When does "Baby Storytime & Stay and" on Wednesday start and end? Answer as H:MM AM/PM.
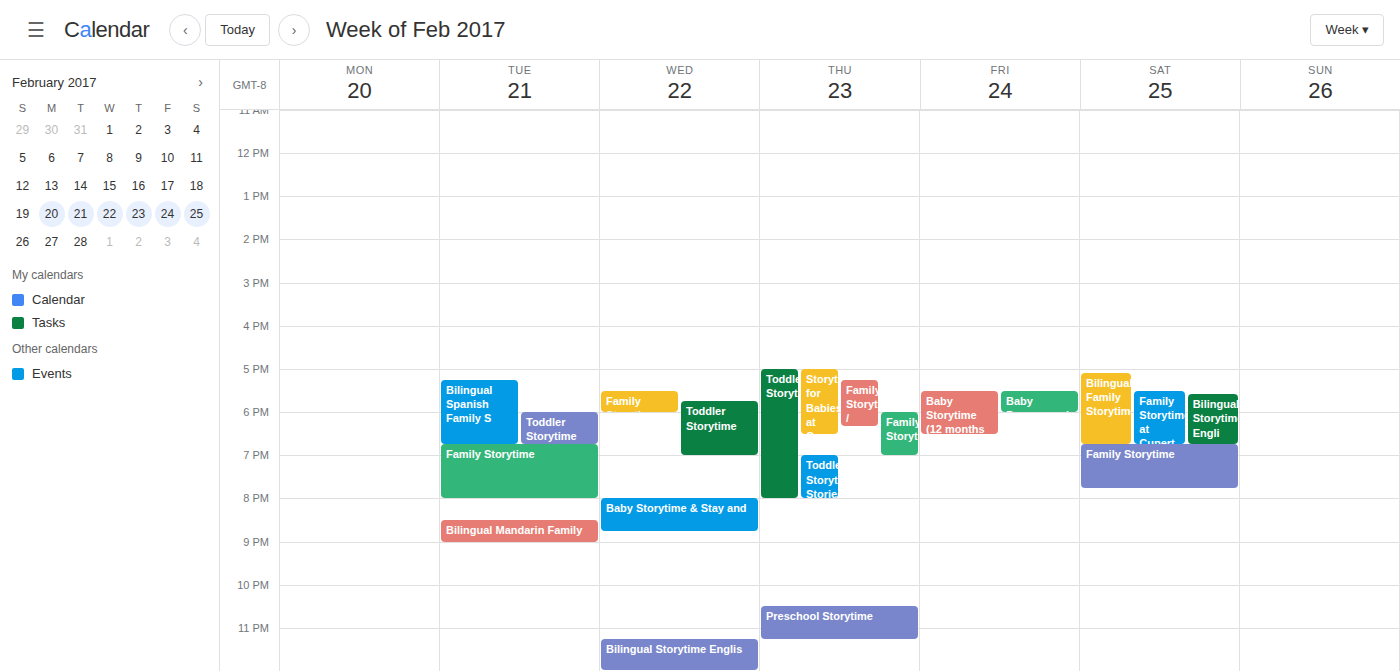
8:00 PM to 8:45 PM